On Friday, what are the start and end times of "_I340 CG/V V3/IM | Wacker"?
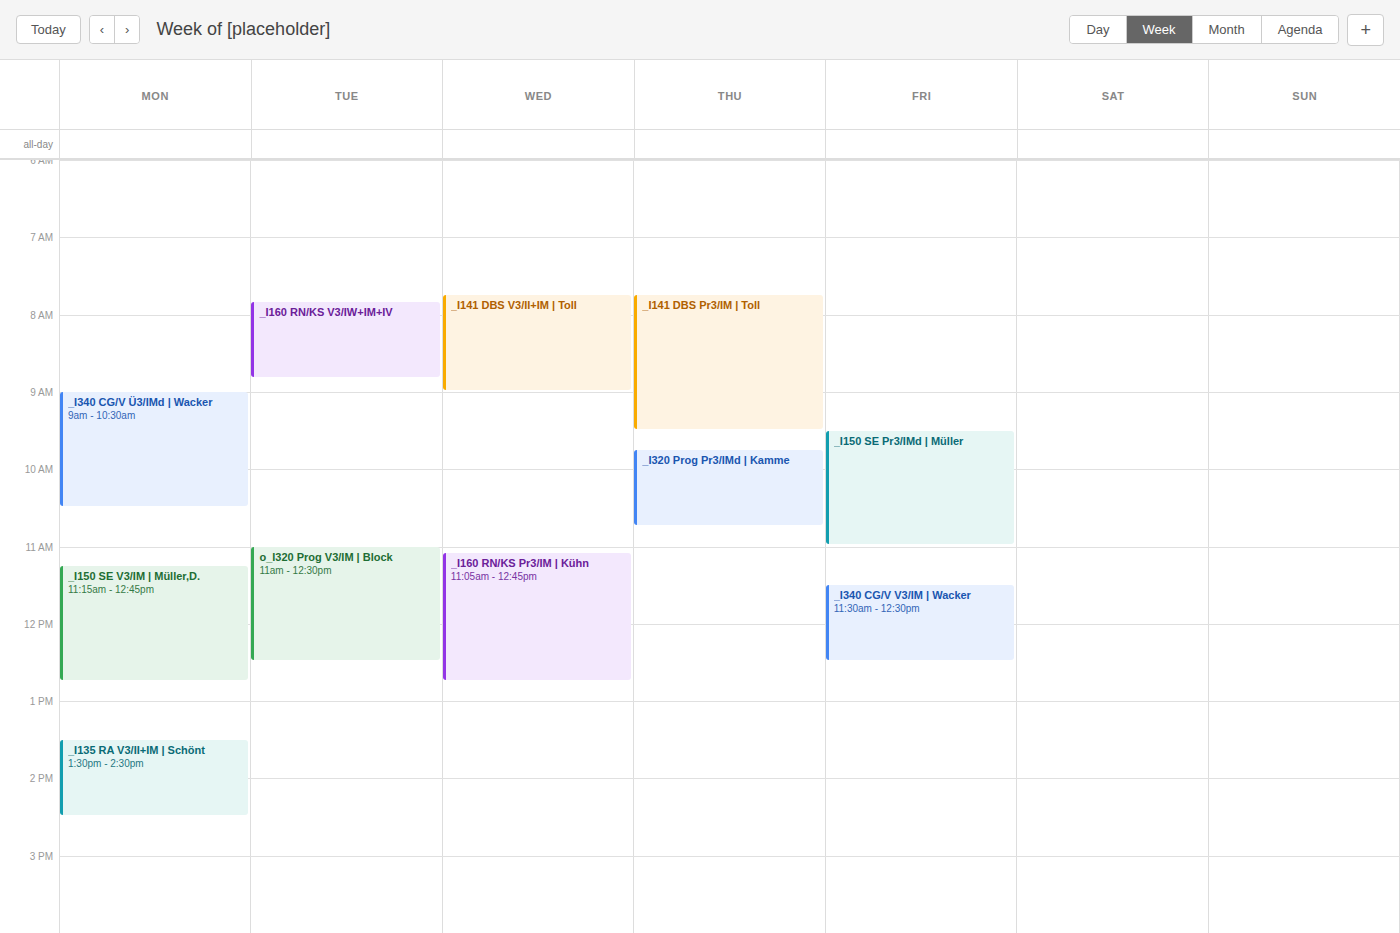
11:30 AM to 12:30 PM